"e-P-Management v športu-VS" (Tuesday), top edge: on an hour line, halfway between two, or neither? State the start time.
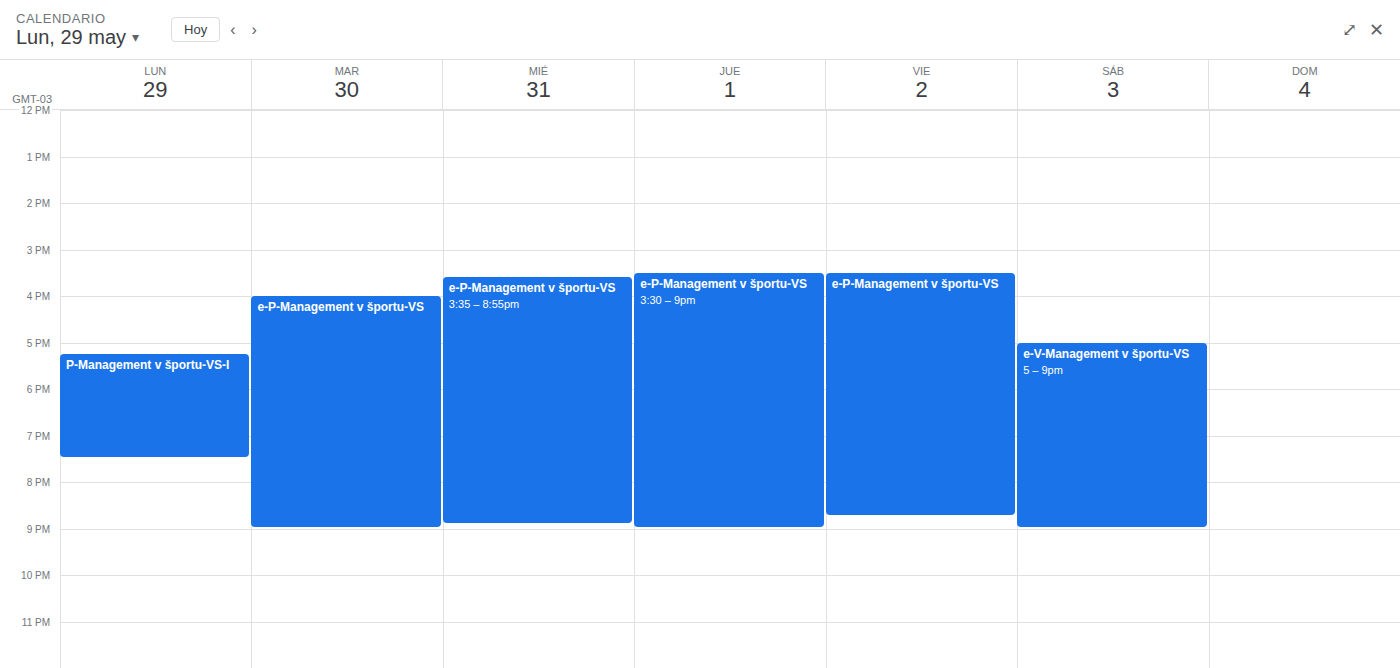
4:00 PM -- exactly on the 4 PM line.